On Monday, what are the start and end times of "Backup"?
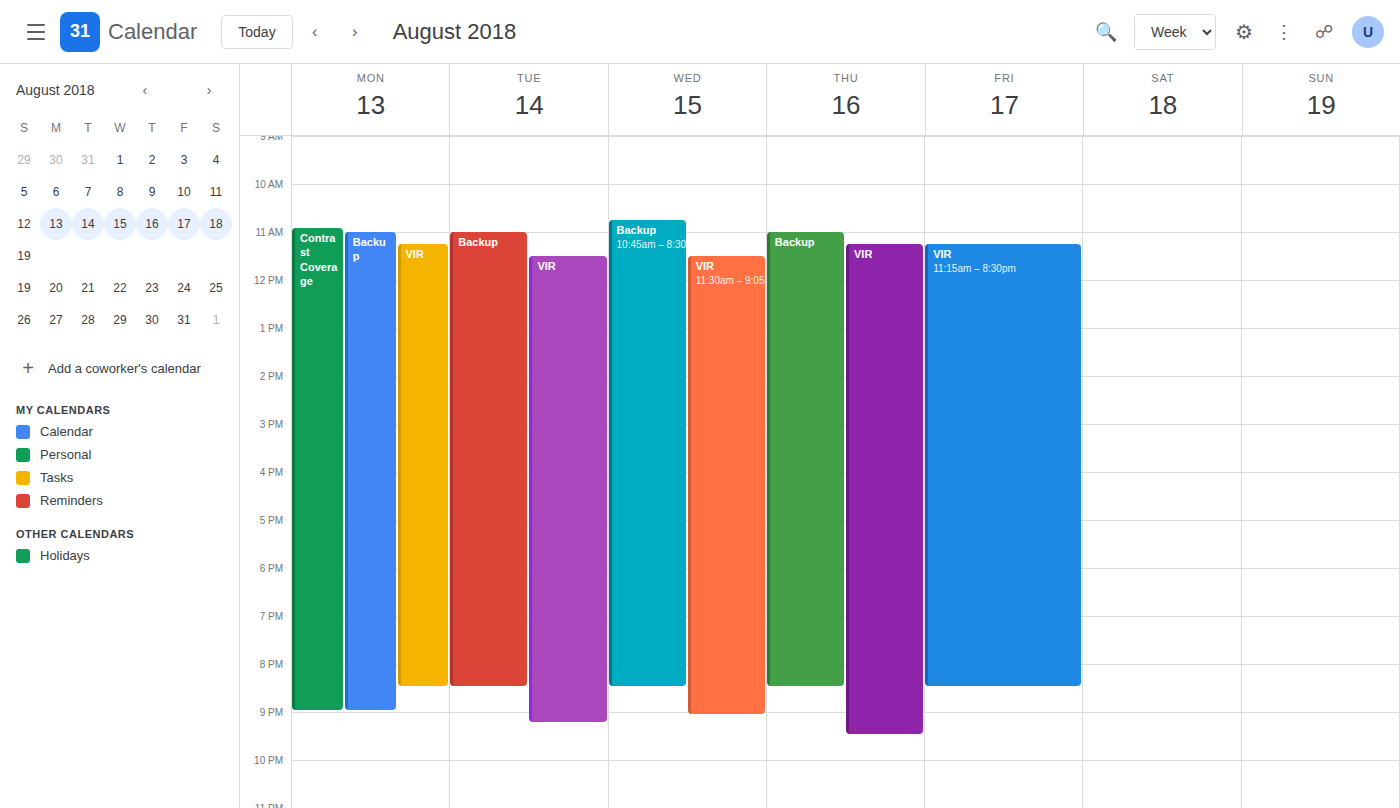
11:00 to 21:00